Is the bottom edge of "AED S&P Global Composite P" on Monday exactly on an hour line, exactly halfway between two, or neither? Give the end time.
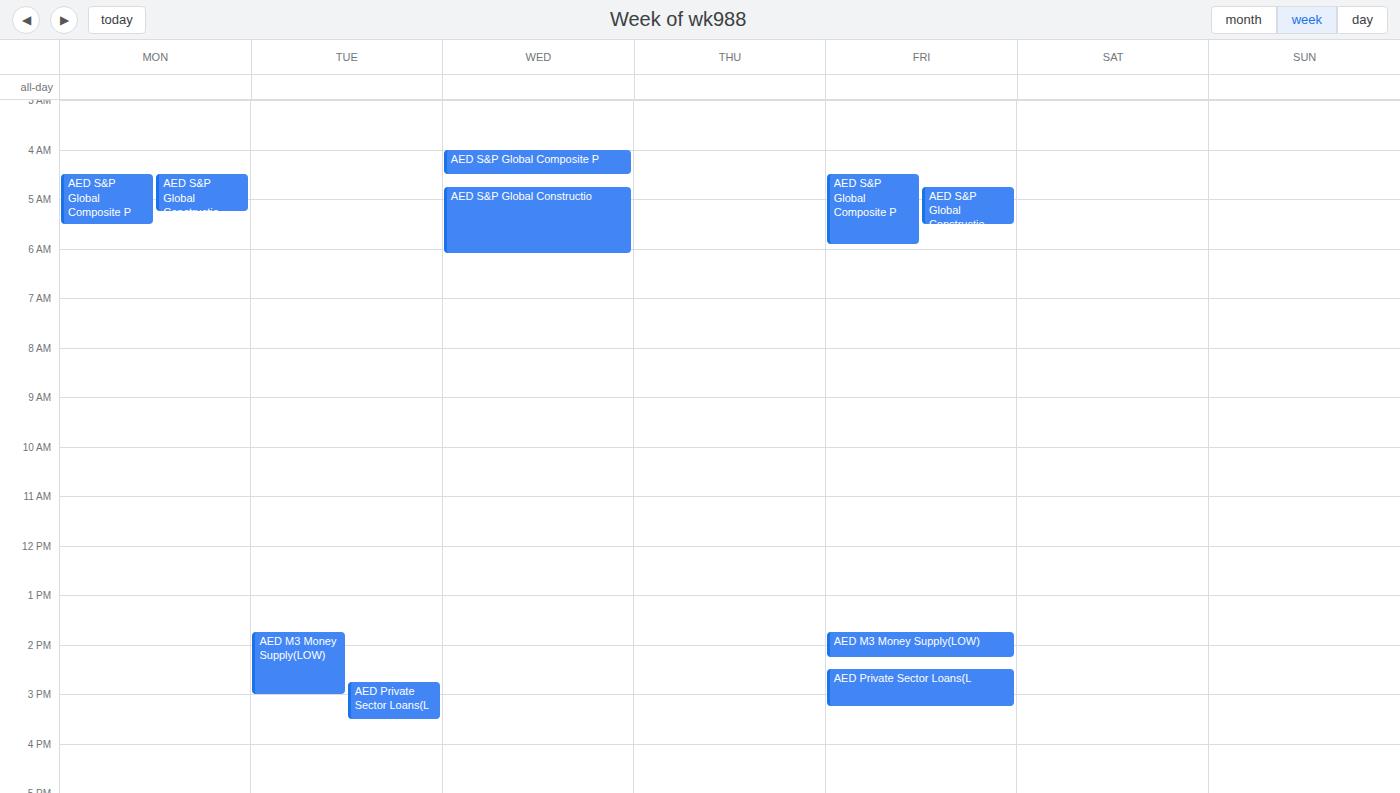
5:30 AM -- halfway between the 5 AM and 6 AM lines.